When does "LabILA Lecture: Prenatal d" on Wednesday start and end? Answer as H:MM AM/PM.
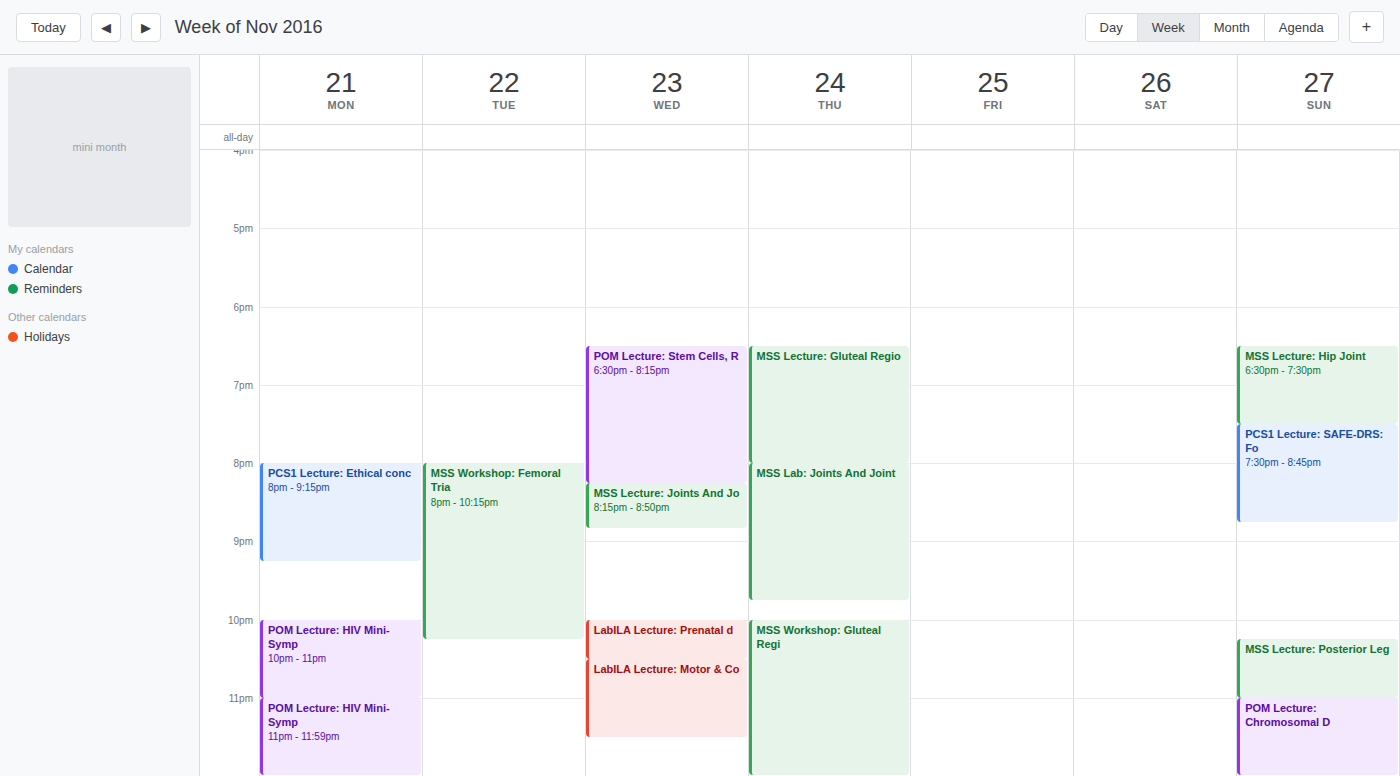
10:00 PM to 10:30 PM